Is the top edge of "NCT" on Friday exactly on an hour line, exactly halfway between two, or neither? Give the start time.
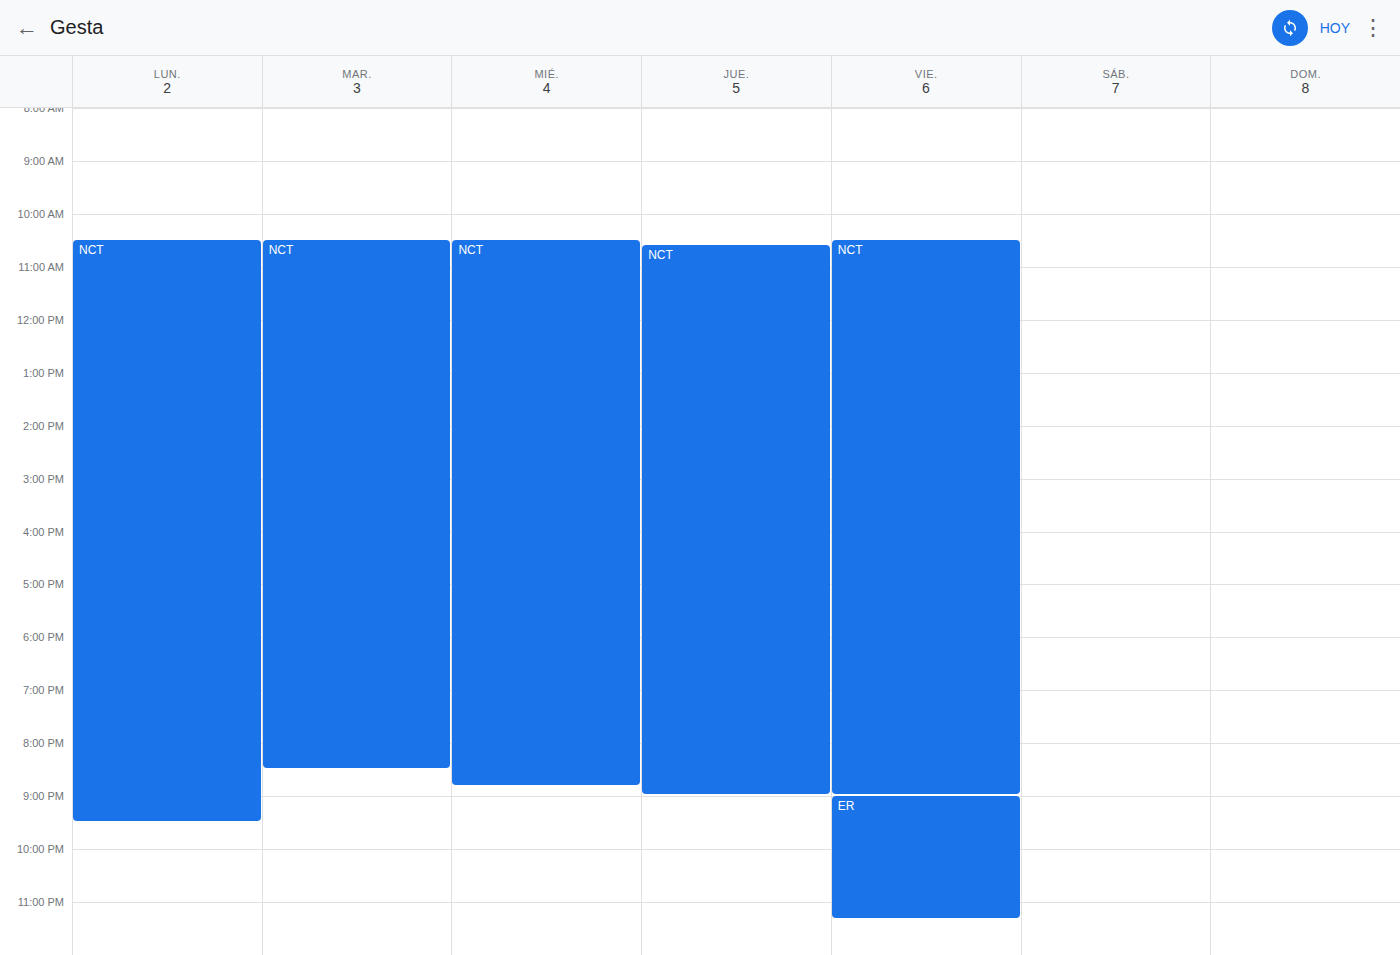
10:30 AM -- halfway between the 10 AM and 11 AM lines.